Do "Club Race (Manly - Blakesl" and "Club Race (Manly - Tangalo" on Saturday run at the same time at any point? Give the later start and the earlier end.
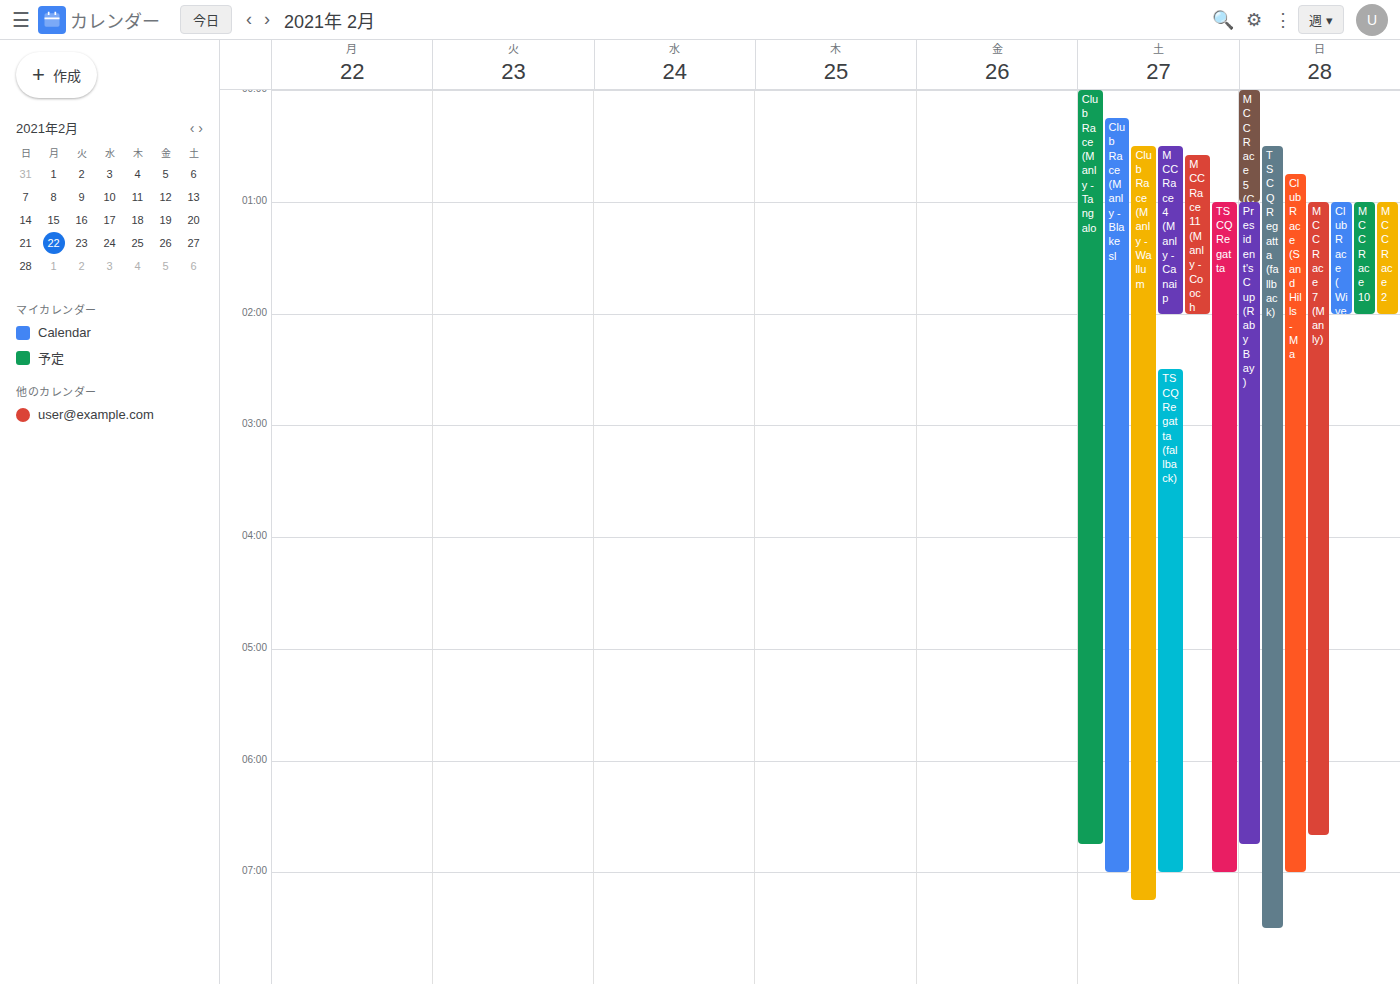
"Club Race (Manly - Blakesl" starts at 12:15 AM, before "Club Race (Manly - Tangalo" ends at 6:45 AM -- they overlap.